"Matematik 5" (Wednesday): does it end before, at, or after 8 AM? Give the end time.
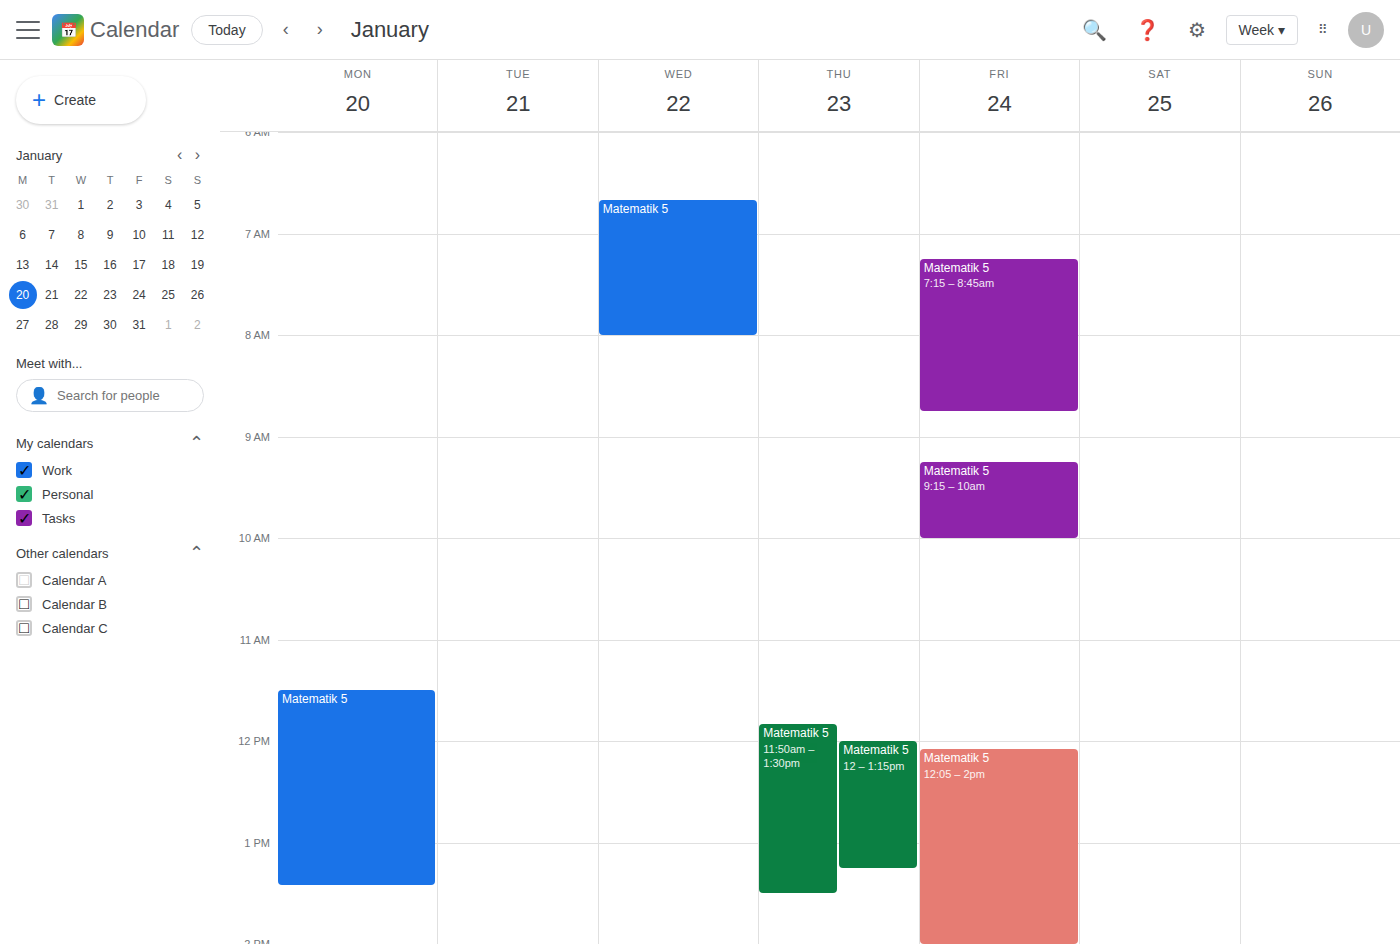
8:00 AM -- exactly at 8 AM, on the 8 AM line.